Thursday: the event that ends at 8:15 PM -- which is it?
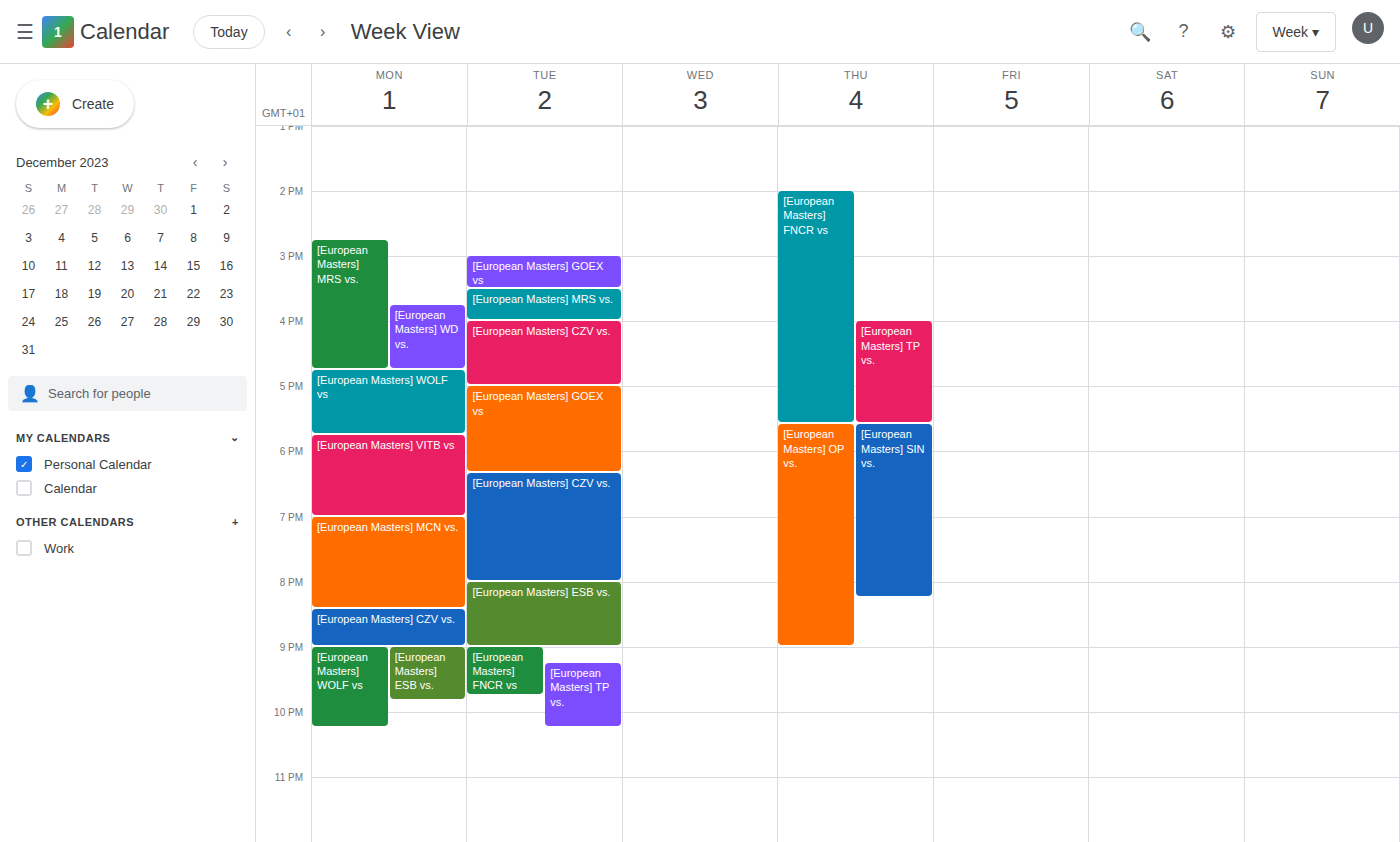
"[European Masters] SIN vs."